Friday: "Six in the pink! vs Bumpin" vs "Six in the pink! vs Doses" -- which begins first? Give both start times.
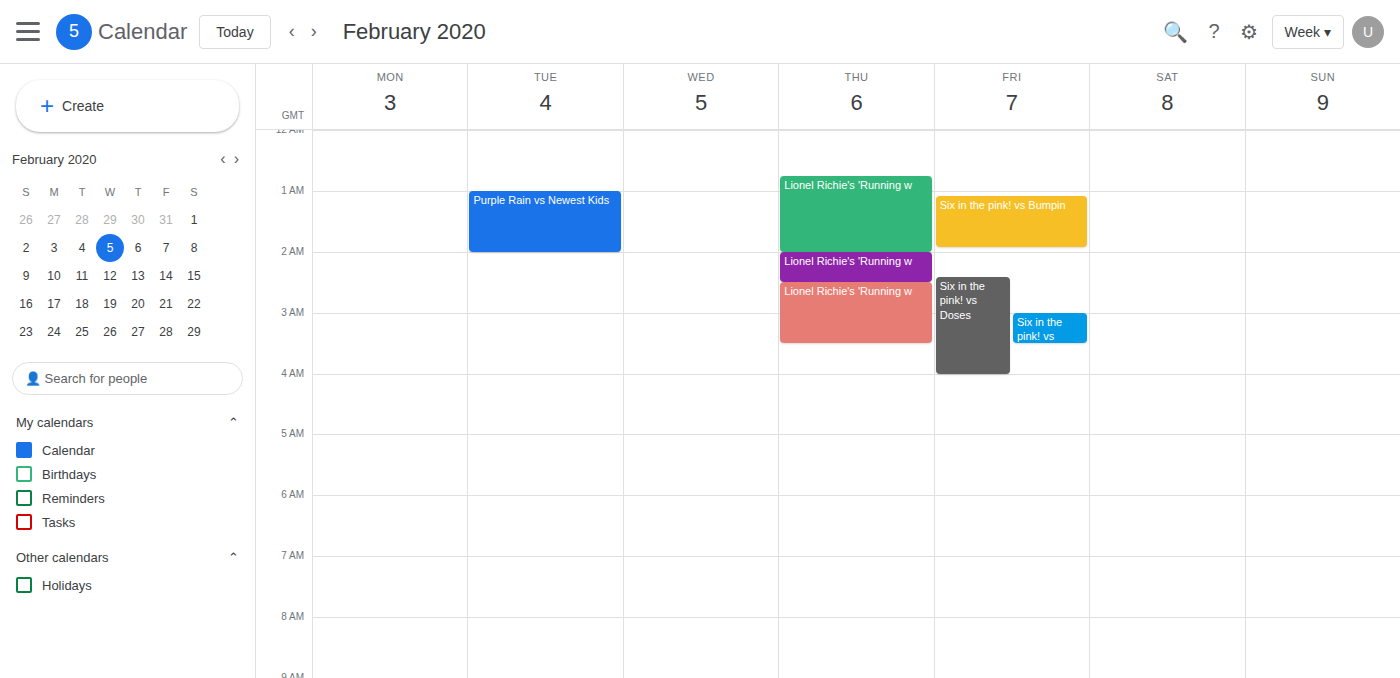
"Six in the pink! vs Bumpin" 1:05 AM; "Six in the pink! vs Doses" 2:25 AM.